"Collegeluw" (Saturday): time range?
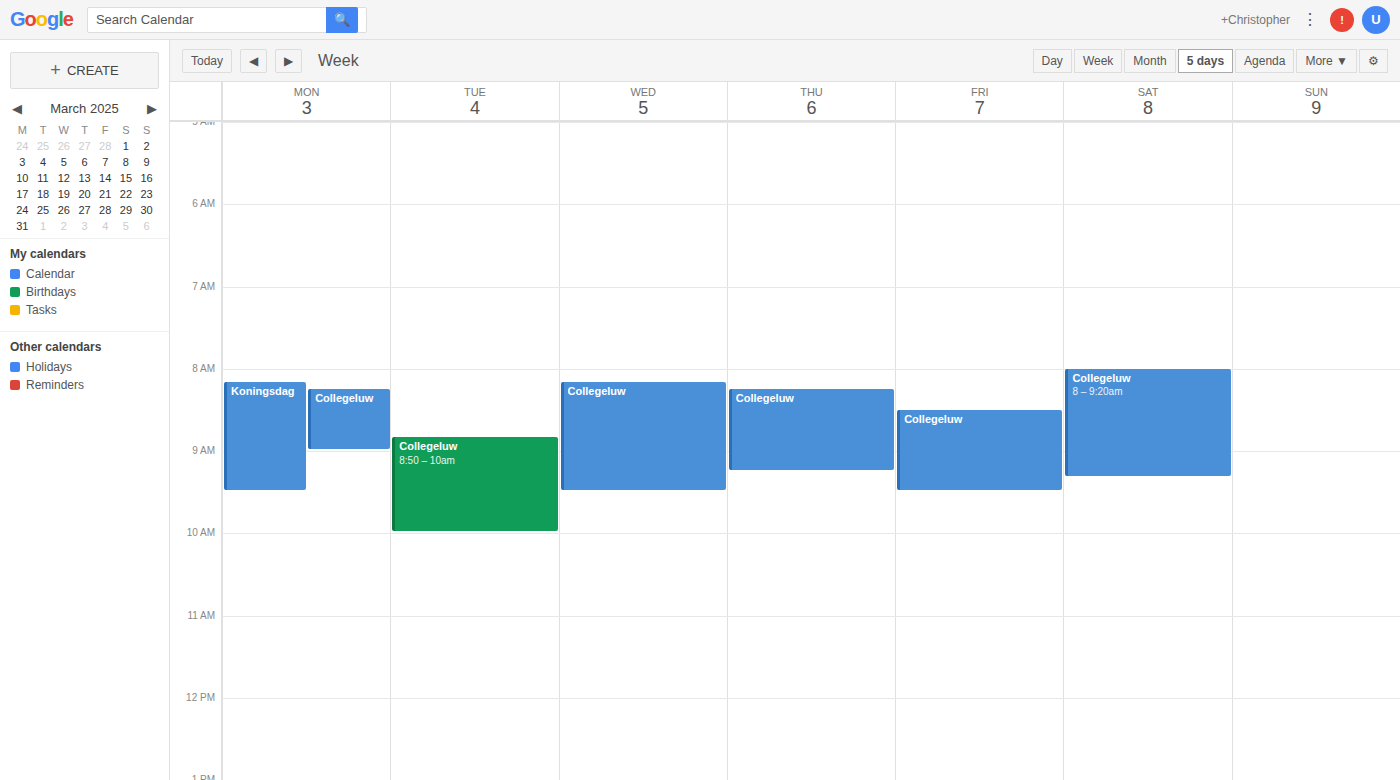
8:00 AM to 9:20 AM